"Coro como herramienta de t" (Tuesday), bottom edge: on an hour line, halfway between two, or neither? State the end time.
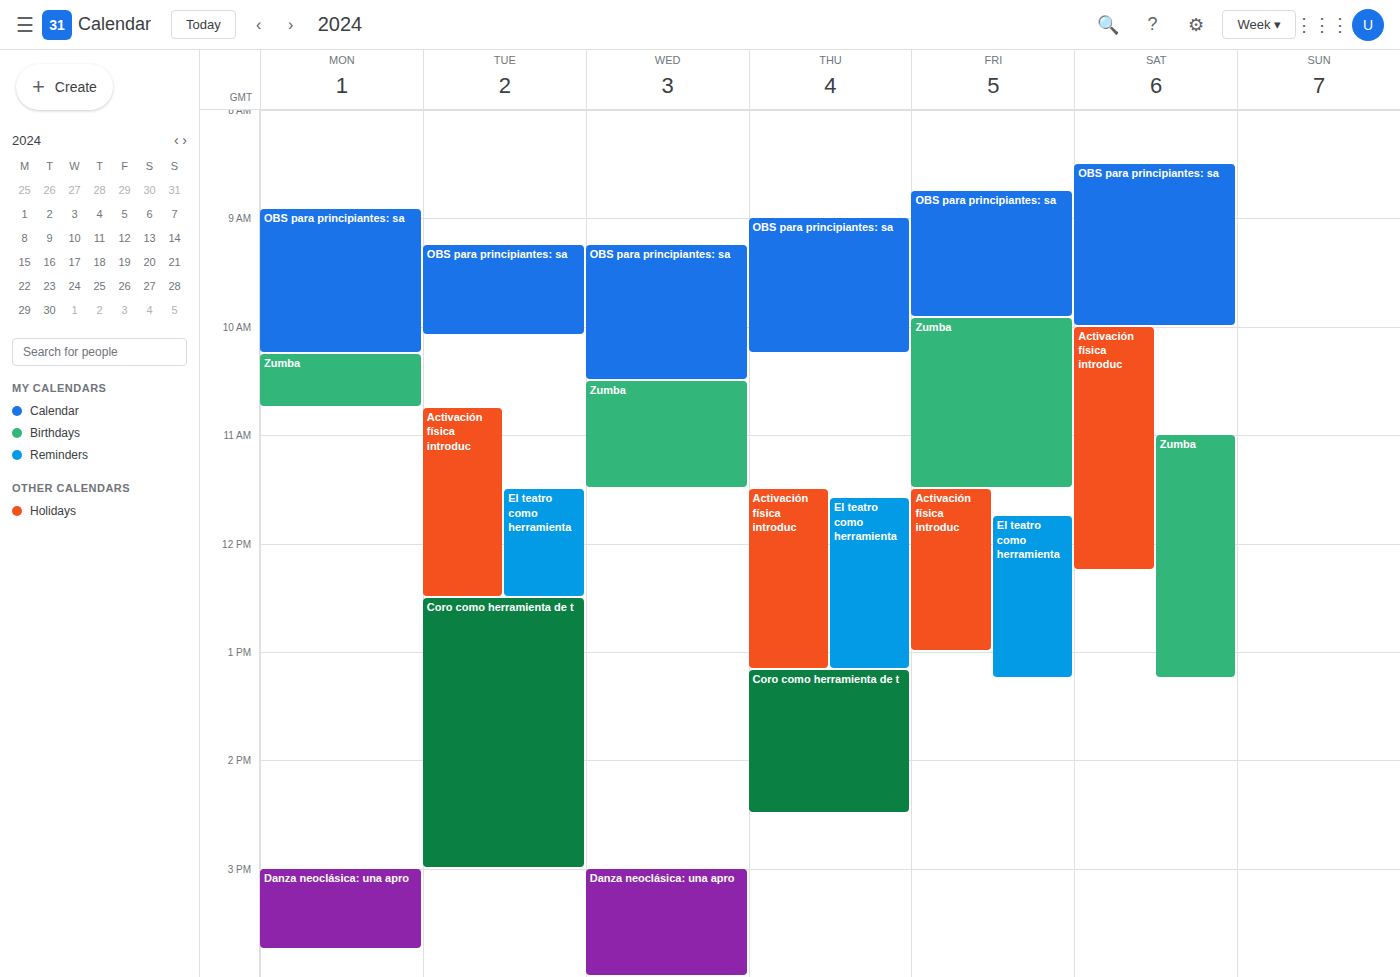
3:00 PM -- exactly on the 3 PM line.